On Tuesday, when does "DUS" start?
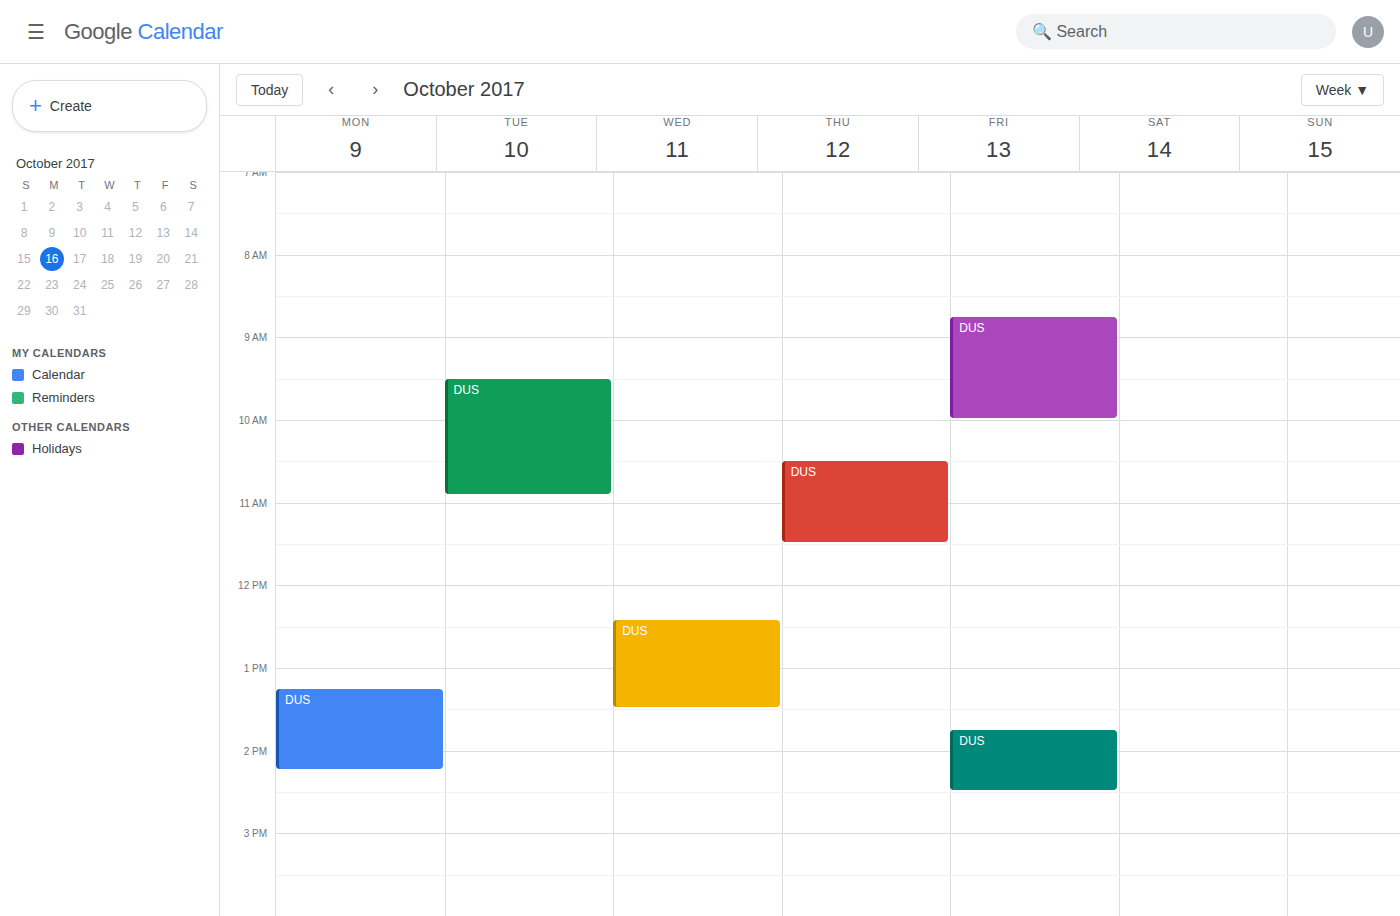
9:30 AM